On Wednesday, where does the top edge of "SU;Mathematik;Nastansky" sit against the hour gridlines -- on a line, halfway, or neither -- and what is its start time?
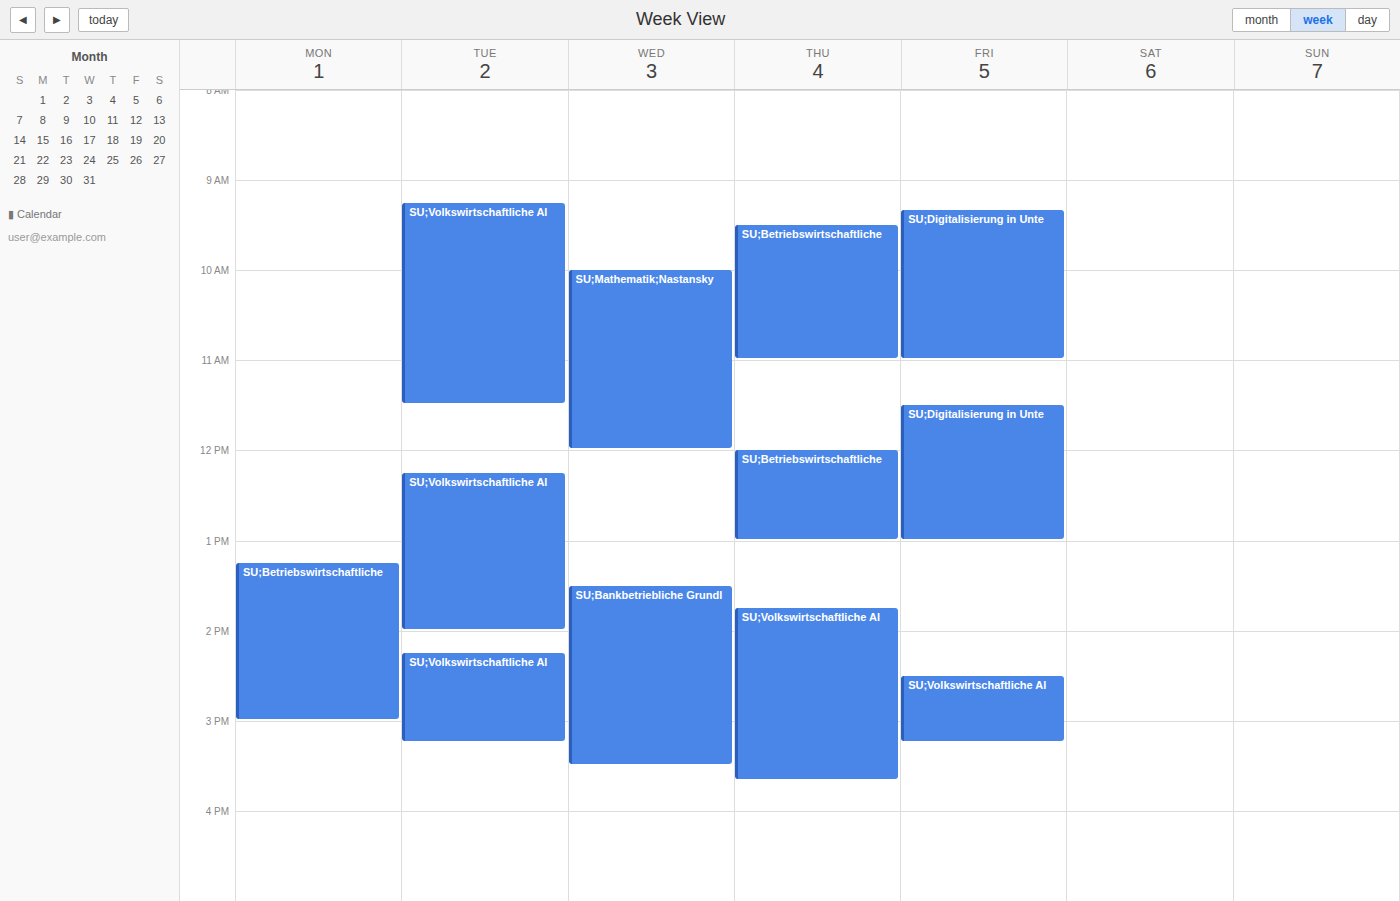
10:00 AM -- exactly on the 10 AM line.